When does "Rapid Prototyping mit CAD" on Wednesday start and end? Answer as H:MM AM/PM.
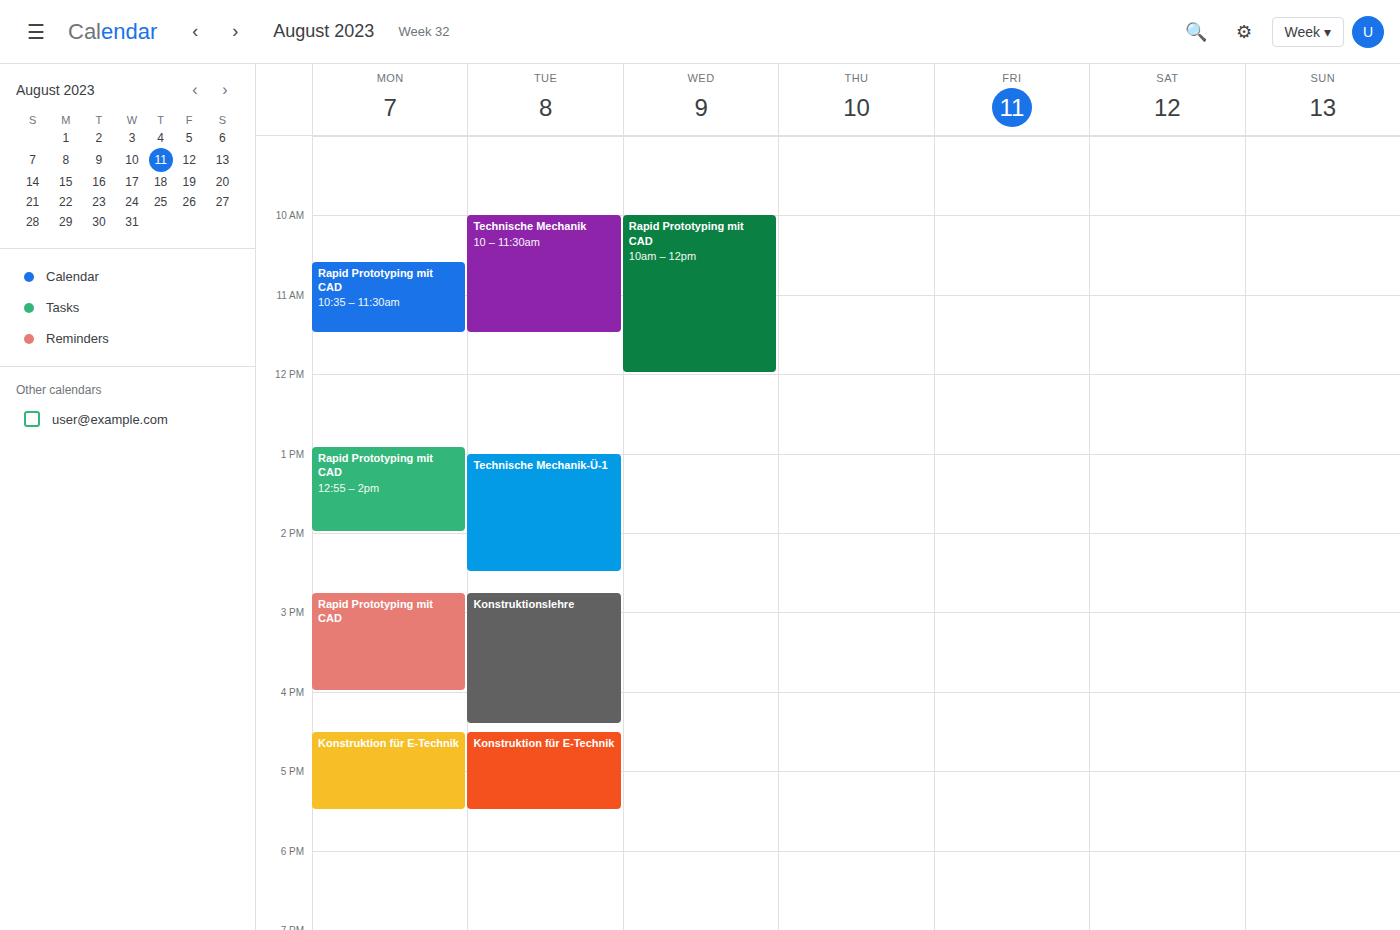
10:00 AM to 12:00 PM